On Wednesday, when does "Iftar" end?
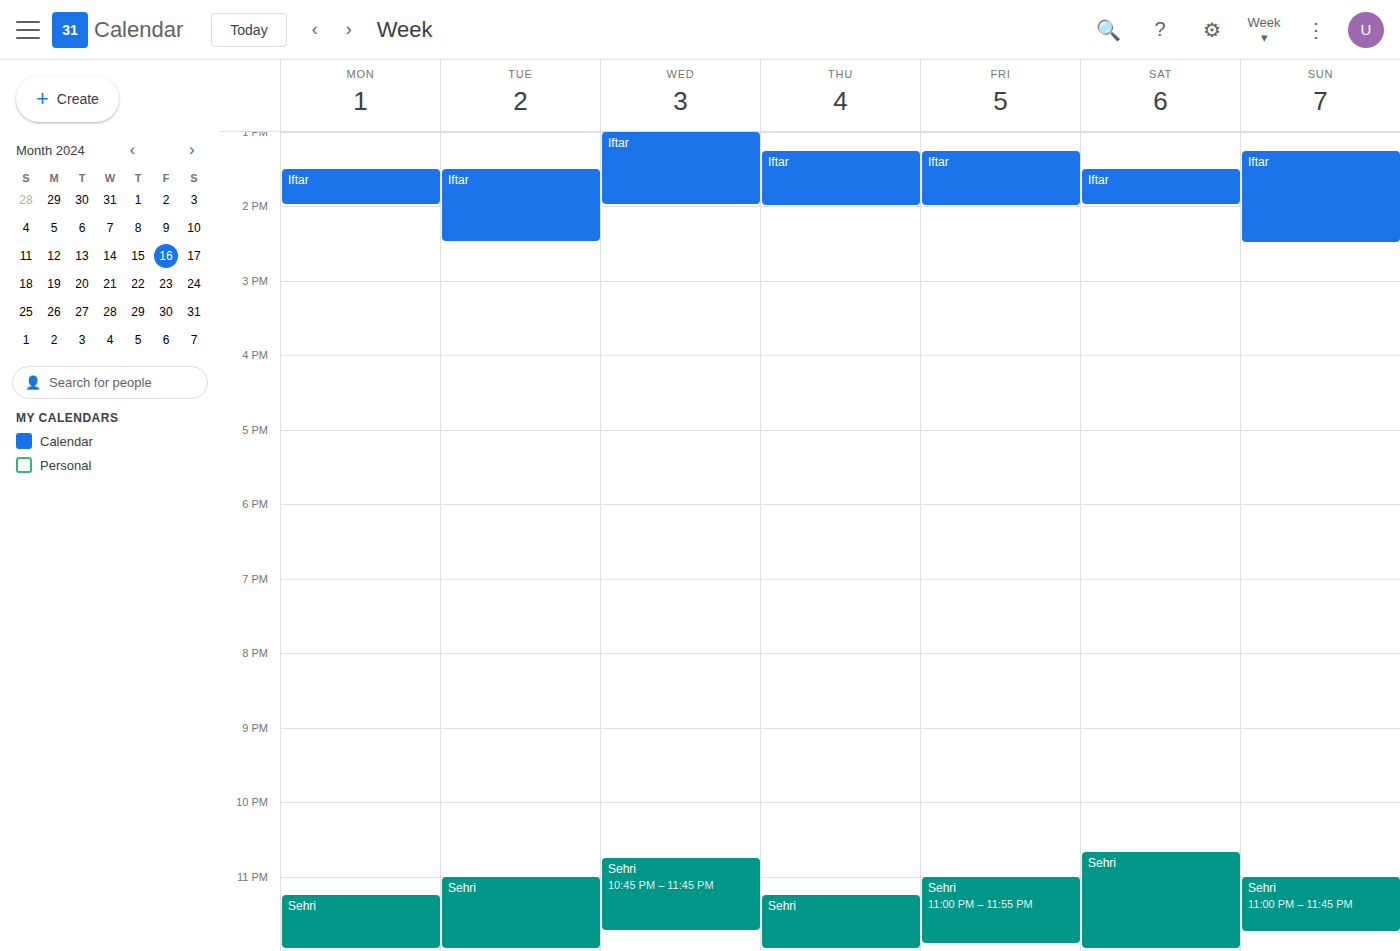
2:00 PM